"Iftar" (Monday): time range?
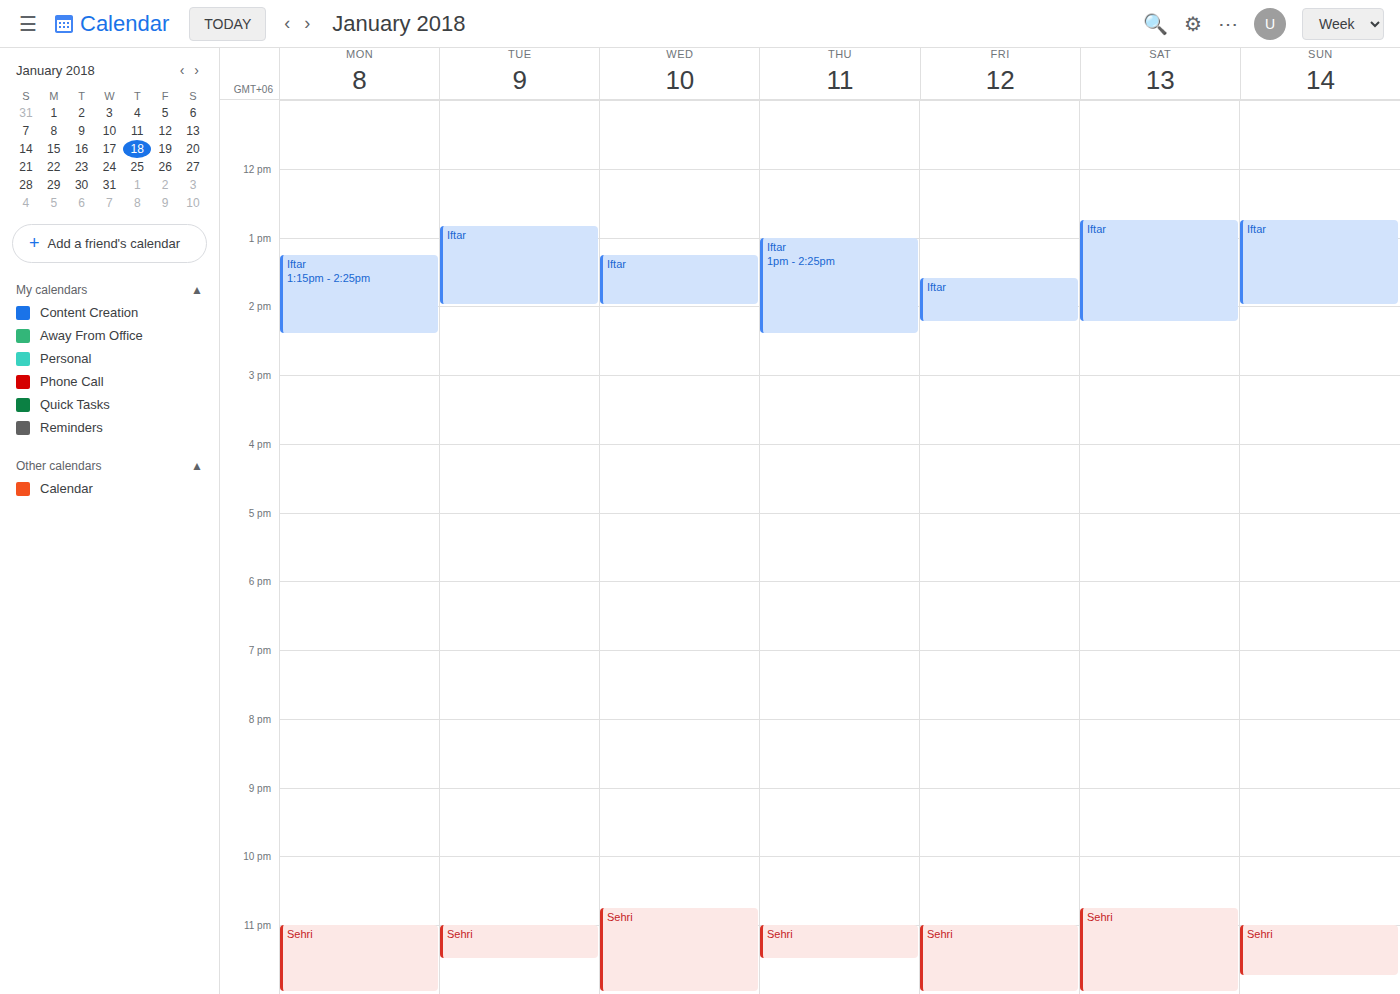
13:15 to 14:25